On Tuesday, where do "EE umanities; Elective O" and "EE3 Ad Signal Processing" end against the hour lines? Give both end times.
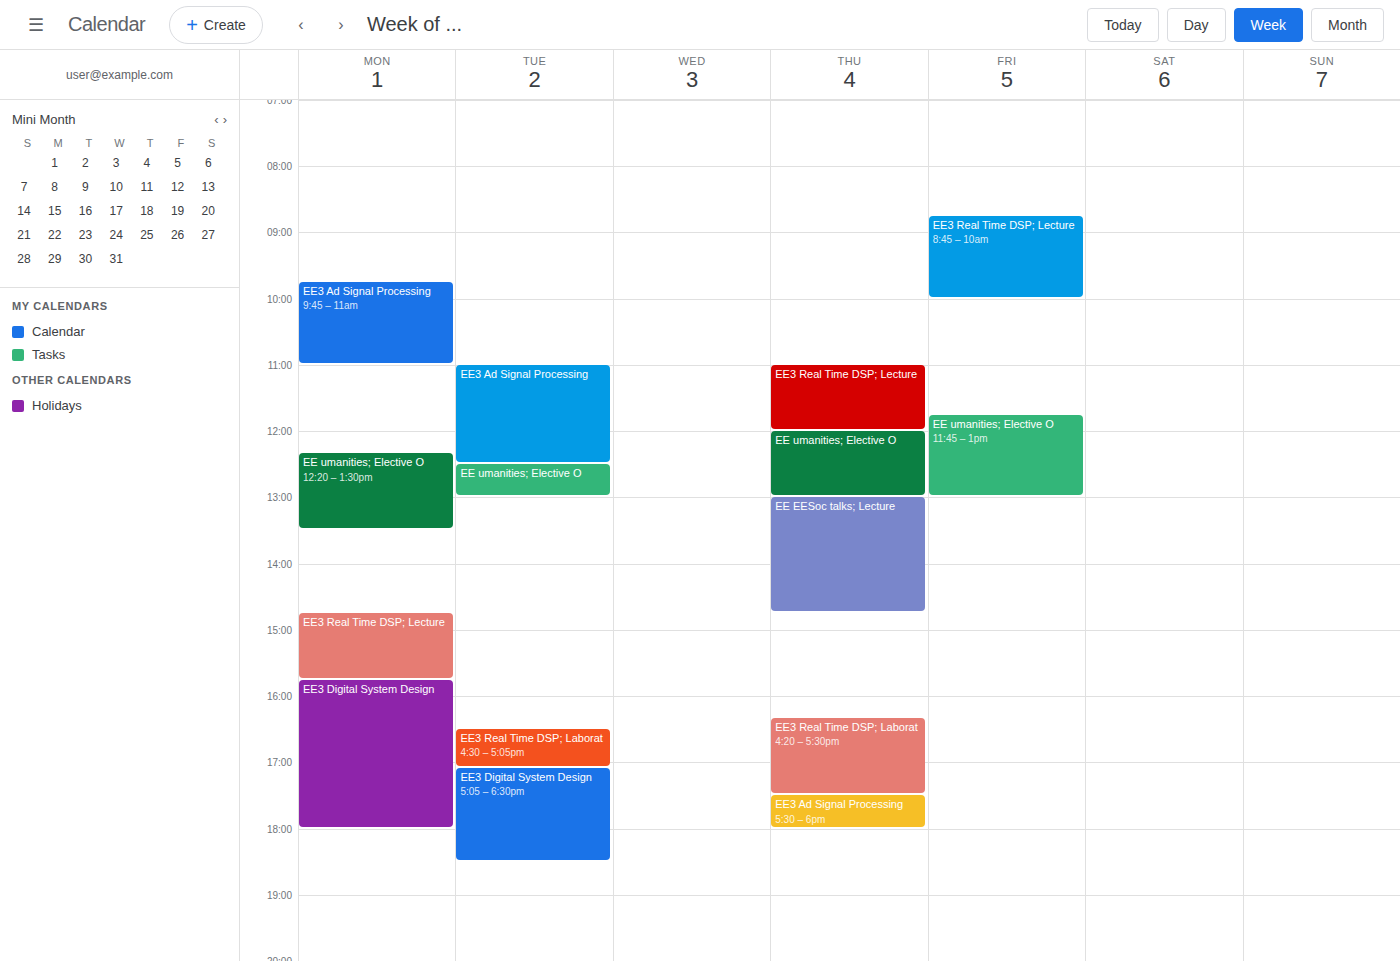
"EE umanities; Elective O": 1:00 PM, exactly on the 1 PM line. "EE3 Ad Signal Processing": 12:30 PM, halfway between the 12 PM and 1 PM lines.